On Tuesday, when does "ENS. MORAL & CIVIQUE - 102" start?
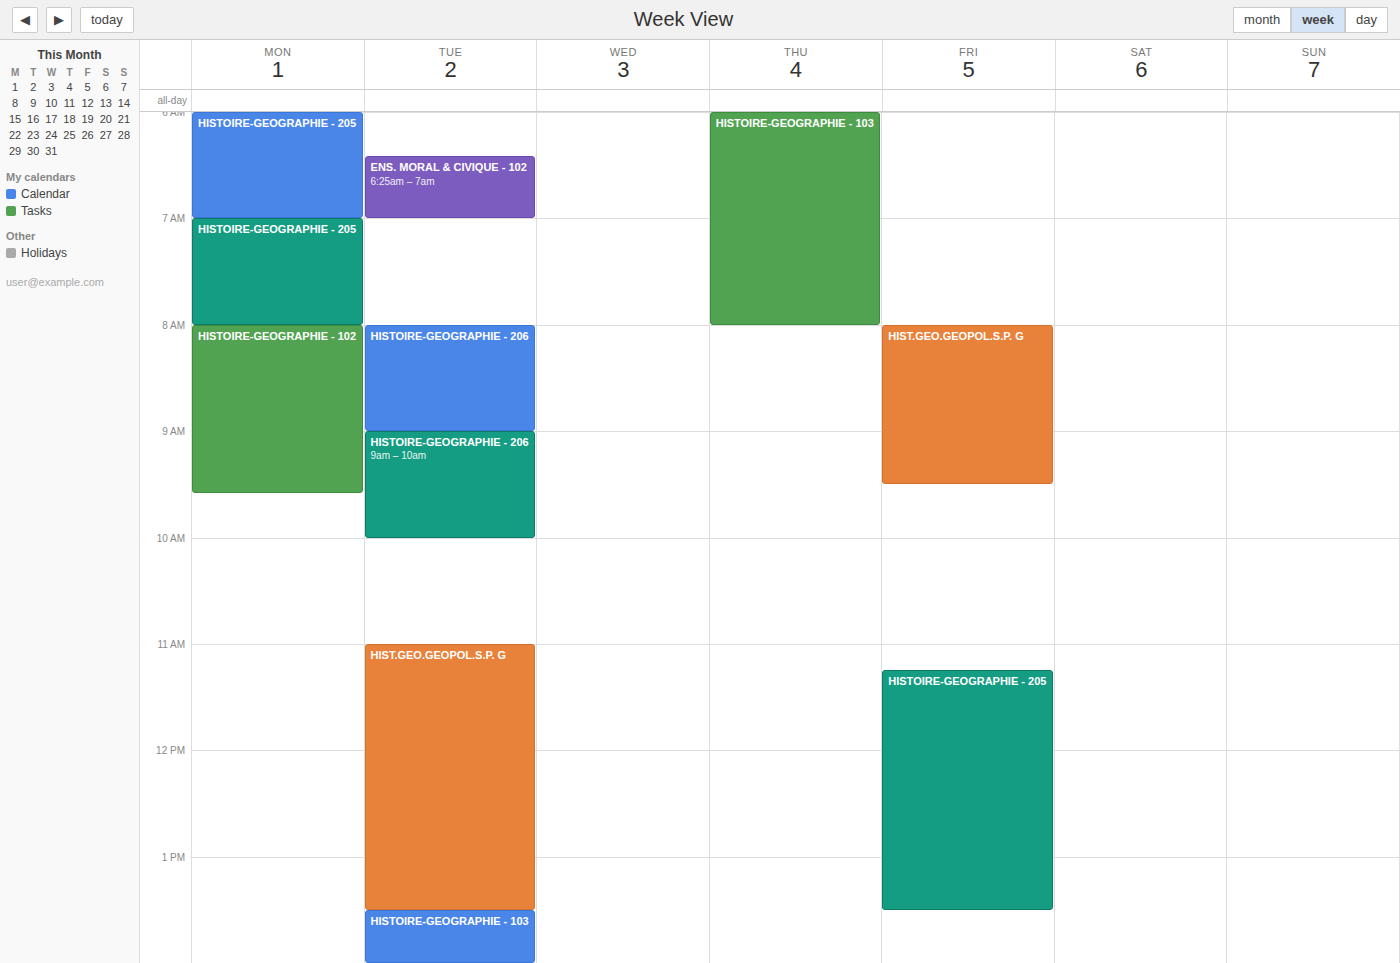
6:25 AM